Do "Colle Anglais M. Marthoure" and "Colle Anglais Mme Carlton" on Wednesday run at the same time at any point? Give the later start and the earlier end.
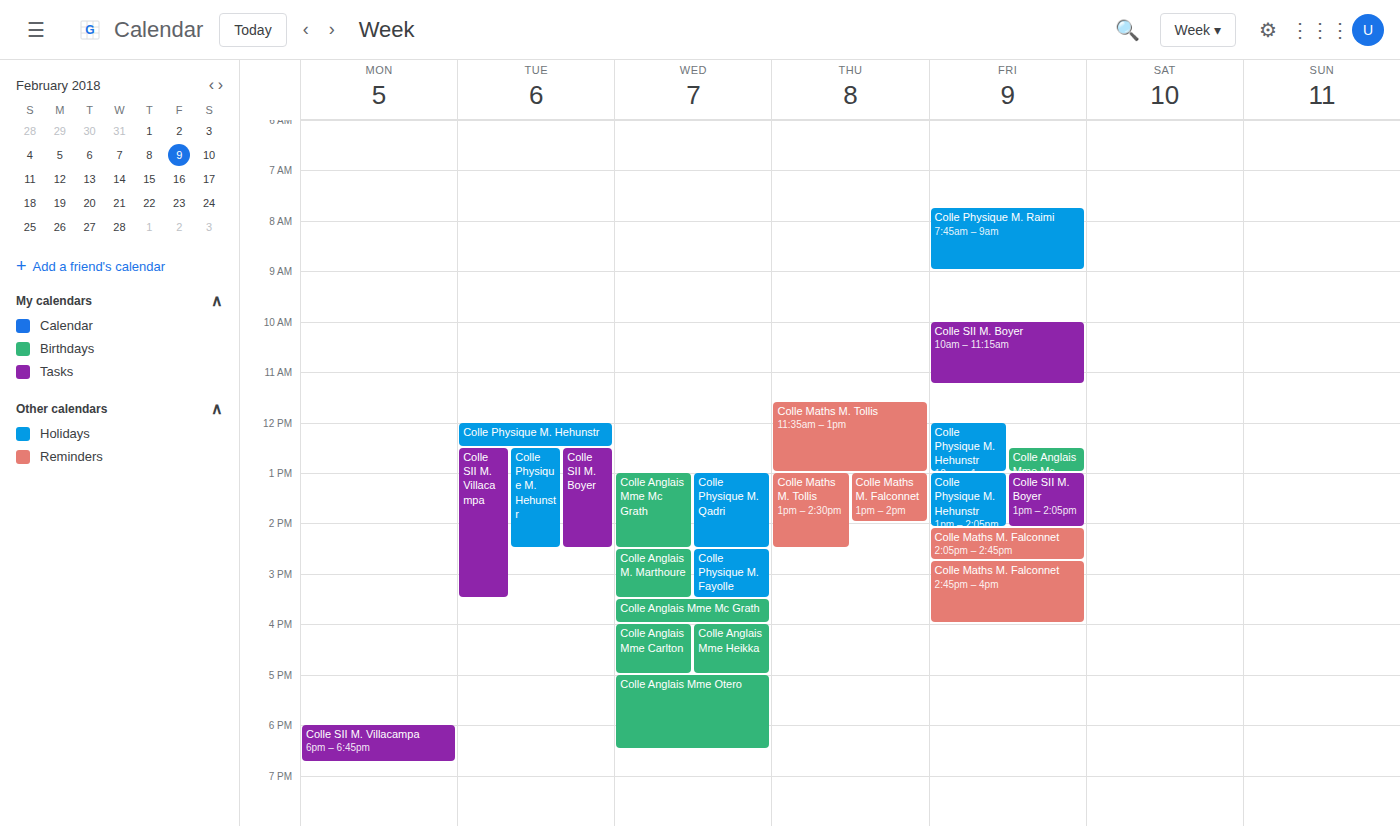
"Colle Anglais M. Marthoure" ends at 3:30 PM and "Colle Anglais Mme Carlton" starts at 4:00 PM -- no overlap.